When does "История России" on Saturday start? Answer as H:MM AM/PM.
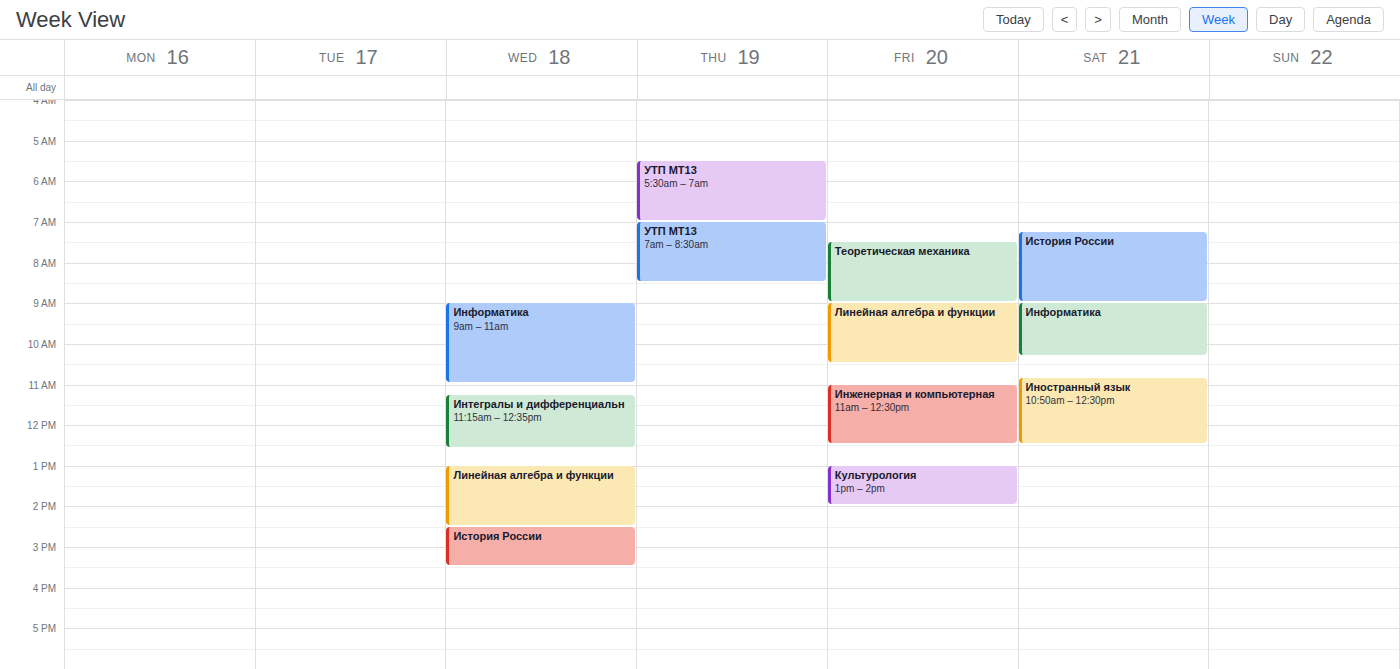
7:15 AM